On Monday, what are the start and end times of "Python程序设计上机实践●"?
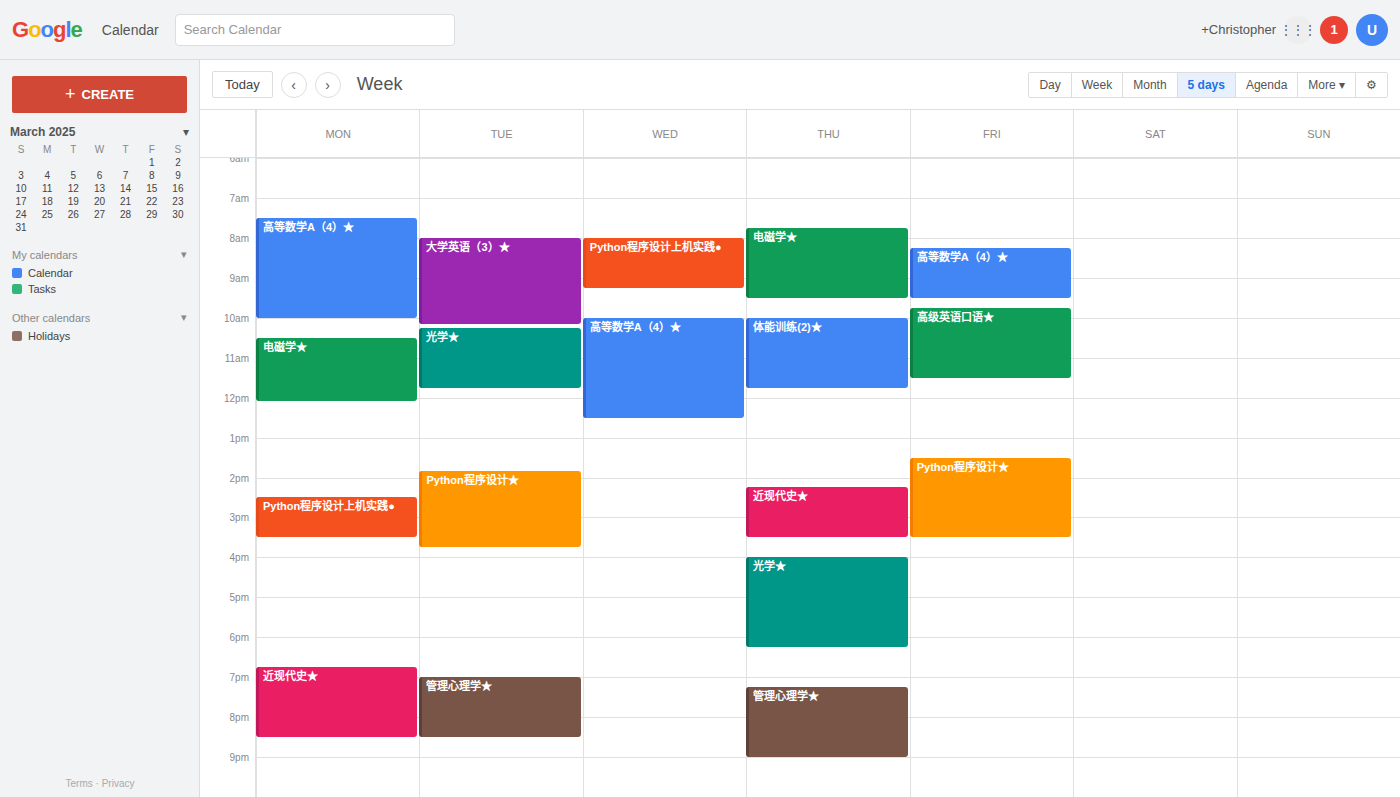
2:30 PM to 3:30 PM